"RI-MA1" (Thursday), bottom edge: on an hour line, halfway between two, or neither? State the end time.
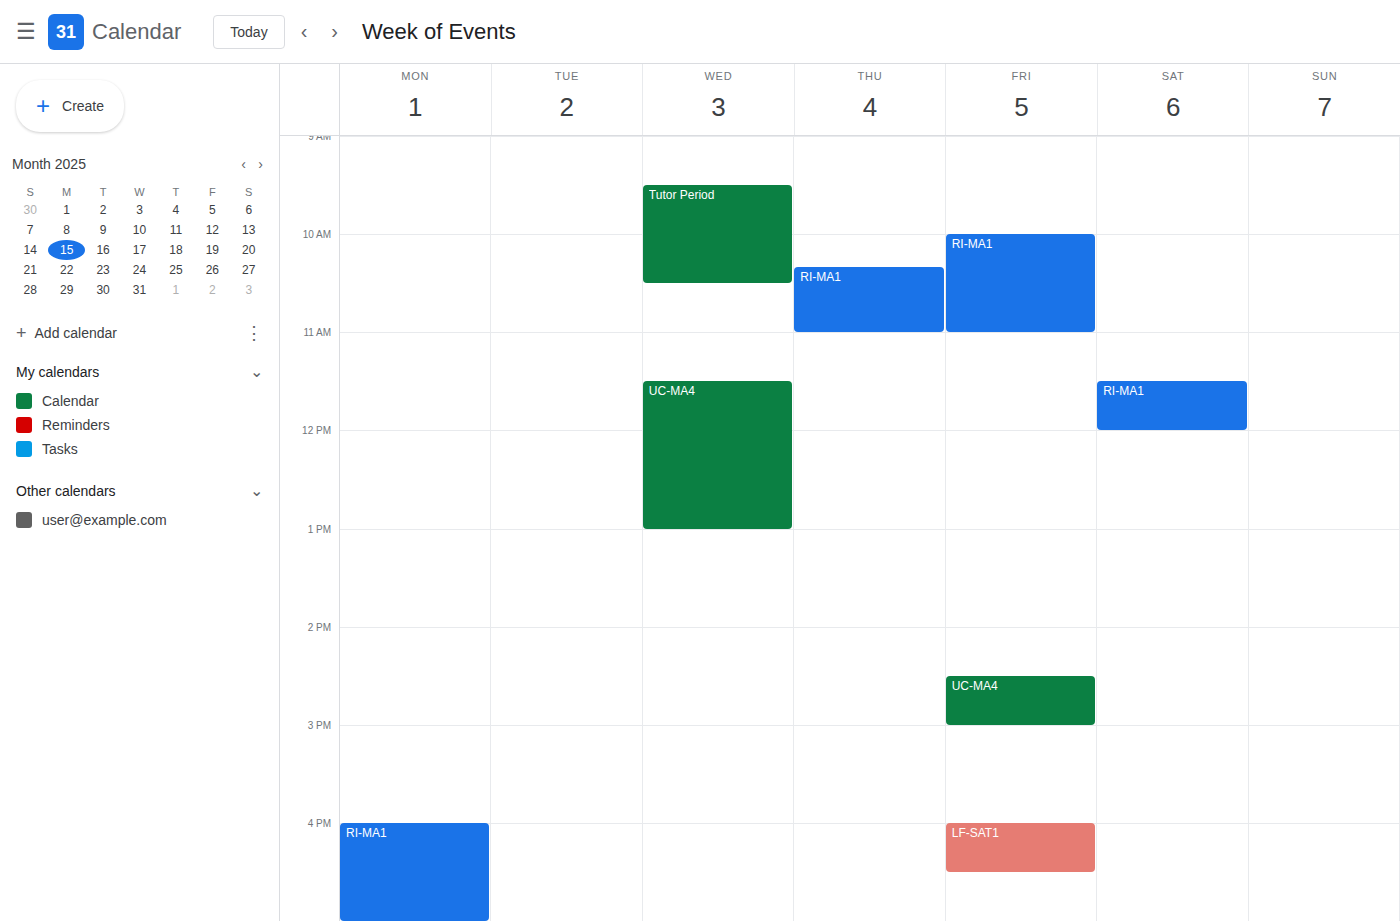
11:00 AM -- exactly on the 11 AM line.